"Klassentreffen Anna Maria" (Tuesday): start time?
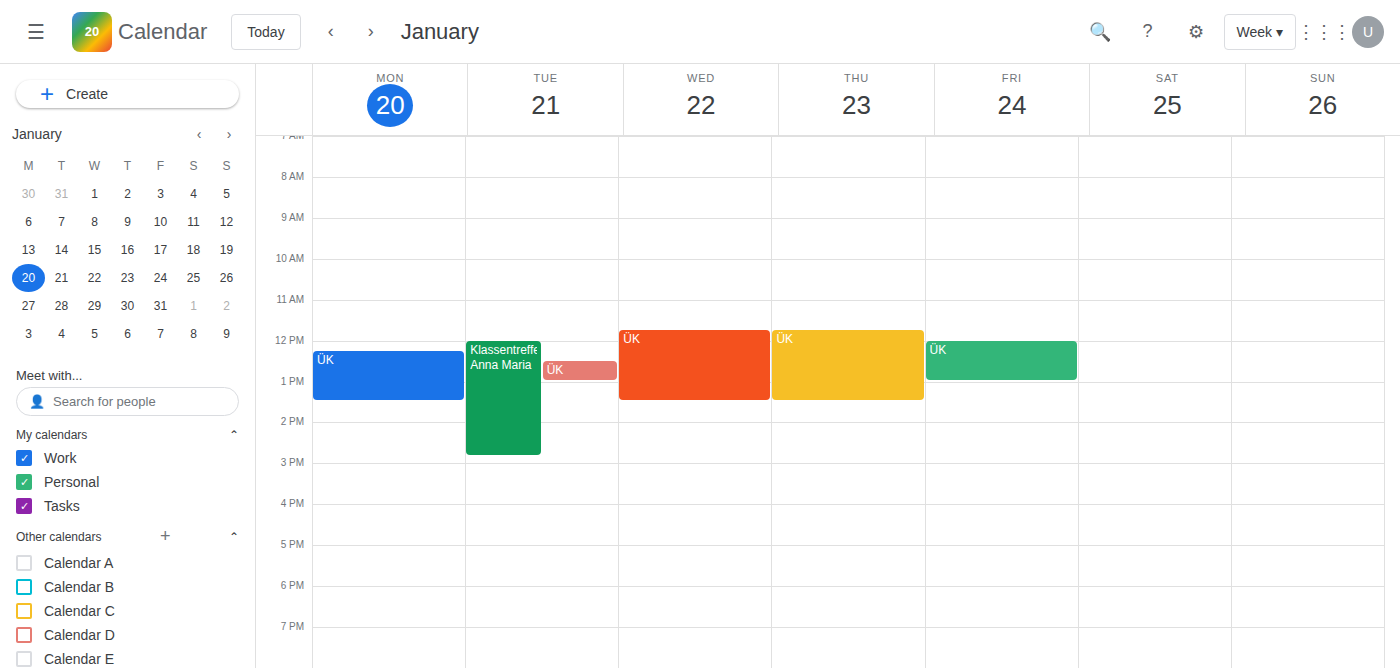
12:00 PM